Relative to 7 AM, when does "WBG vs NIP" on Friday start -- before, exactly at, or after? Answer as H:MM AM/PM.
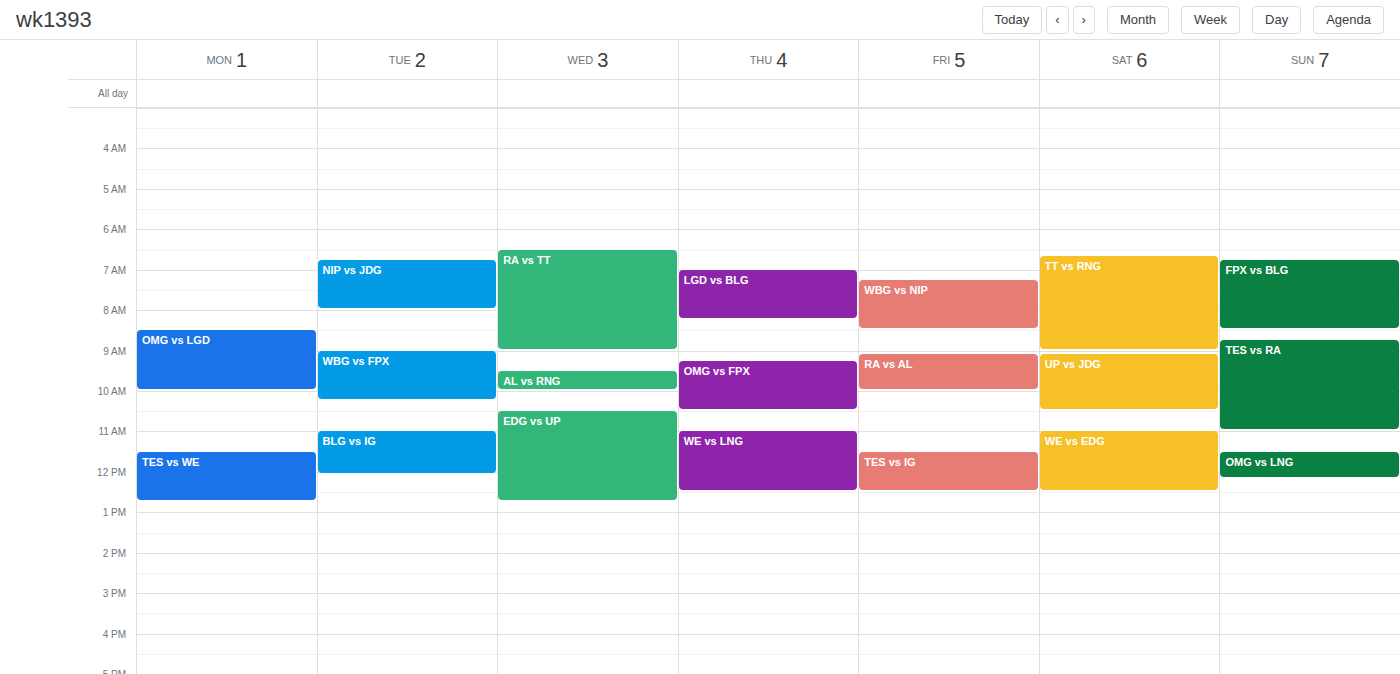
7:15 AM -- after 7 AM, 15 minutes below the 7 AM line.